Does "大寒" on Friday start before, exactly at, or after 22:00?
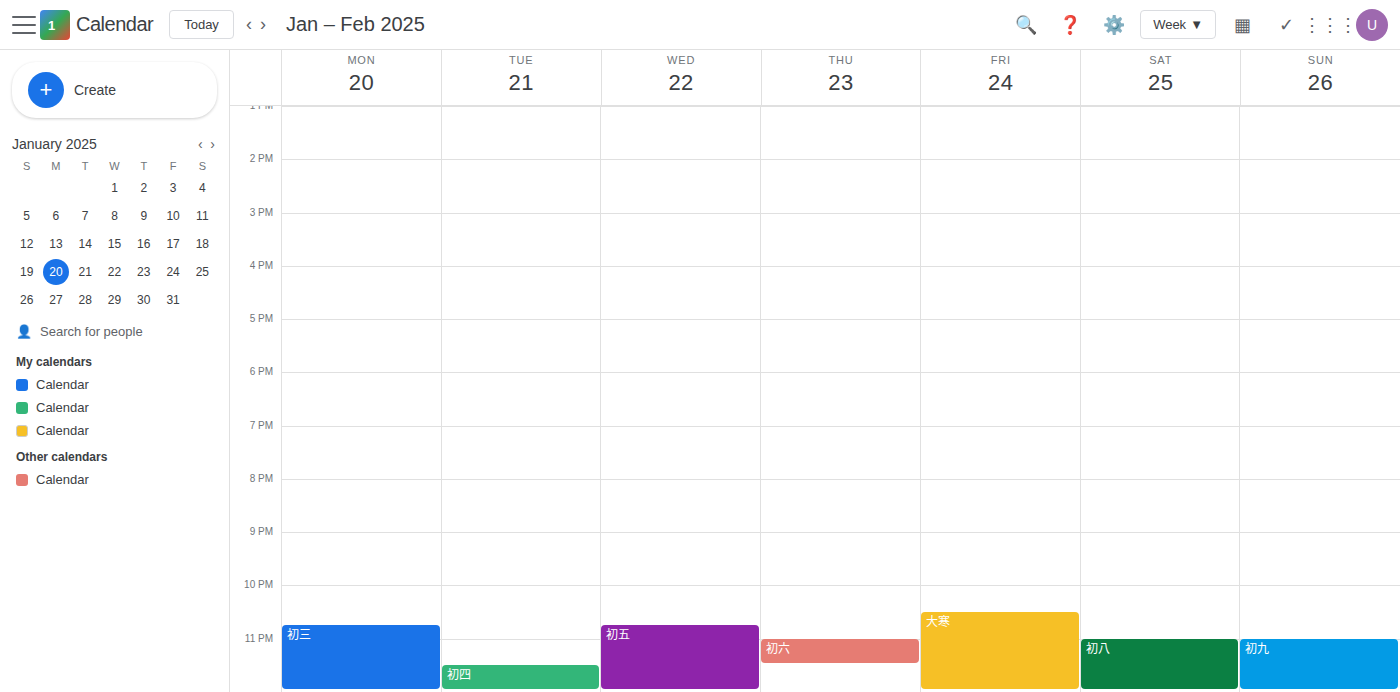
22:30 -- after 22:00, 30 minutes below the 22:00 line.